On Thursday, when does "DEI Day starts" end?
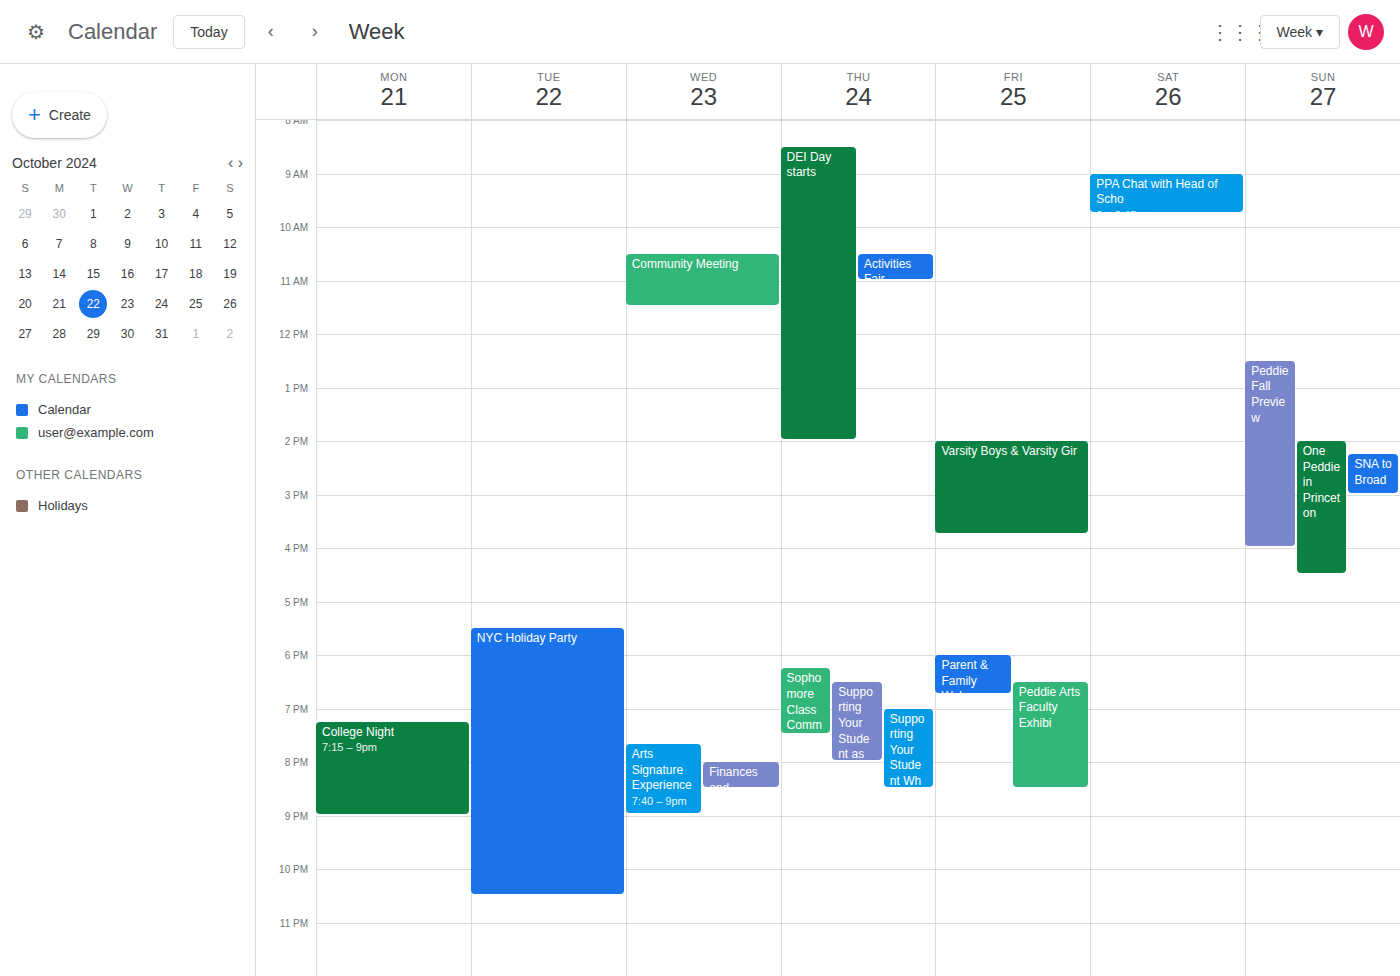
2:00 PM